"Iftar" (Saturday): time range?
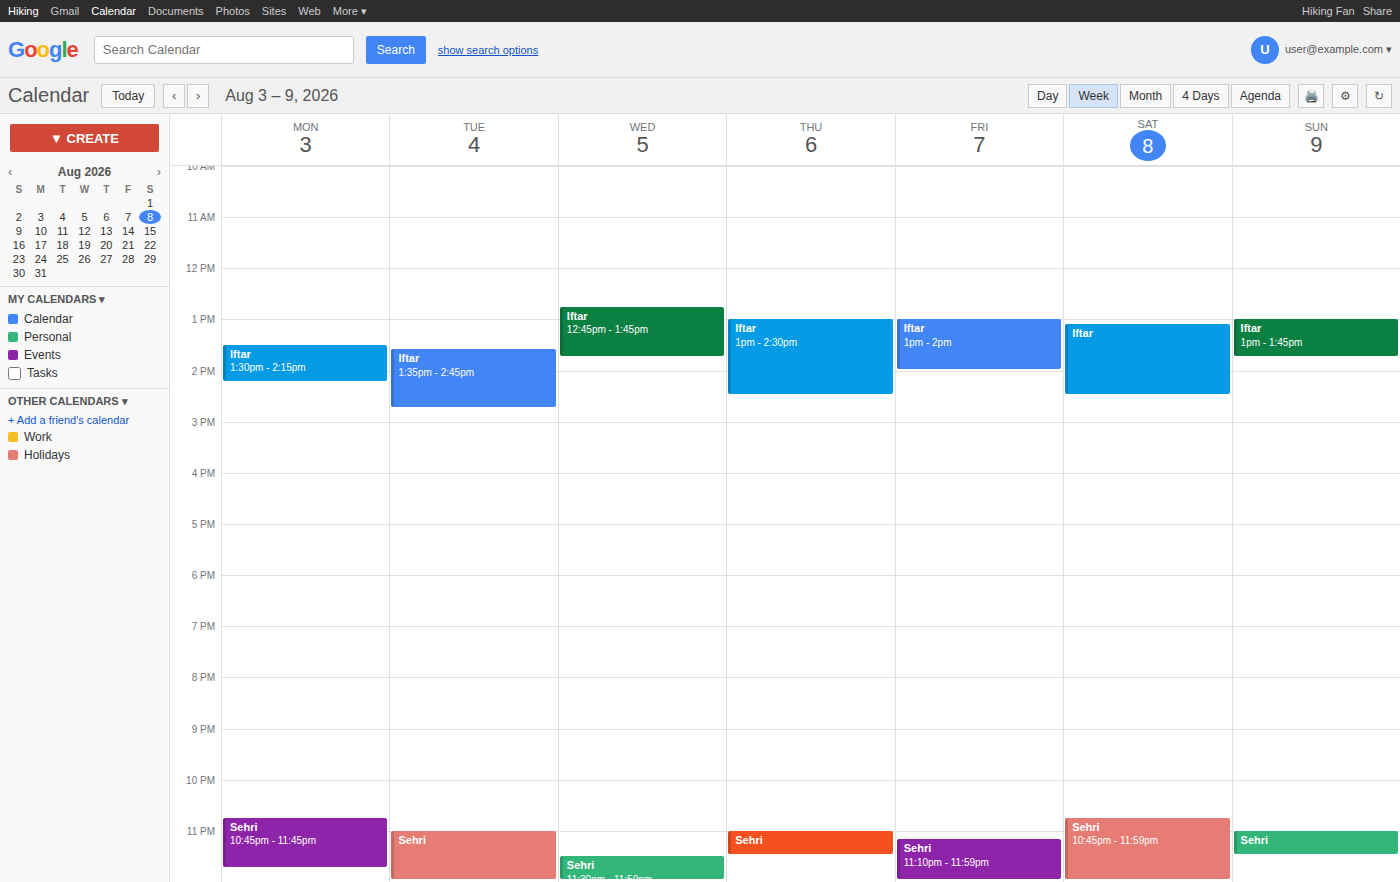
1:05 PM to 2:30 PM